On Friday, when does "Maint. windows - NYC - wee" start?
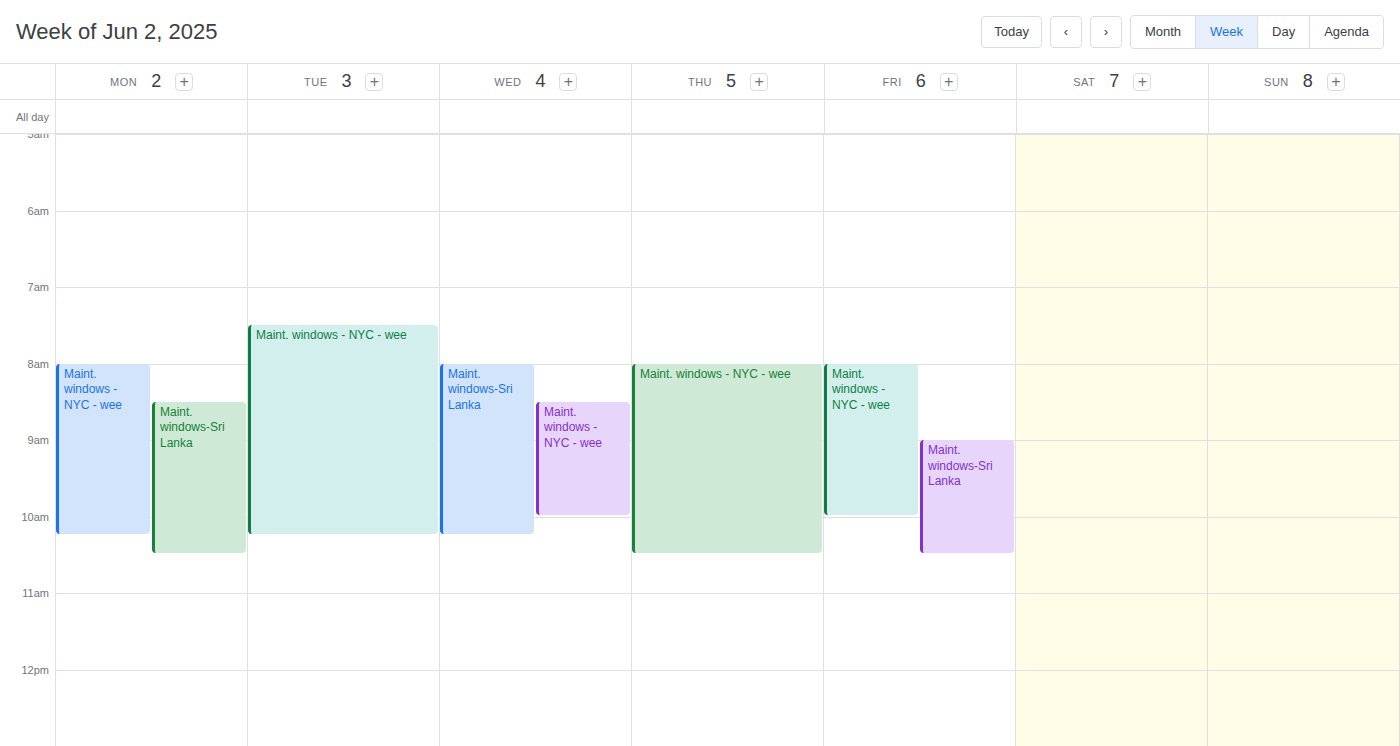
8:00 AM